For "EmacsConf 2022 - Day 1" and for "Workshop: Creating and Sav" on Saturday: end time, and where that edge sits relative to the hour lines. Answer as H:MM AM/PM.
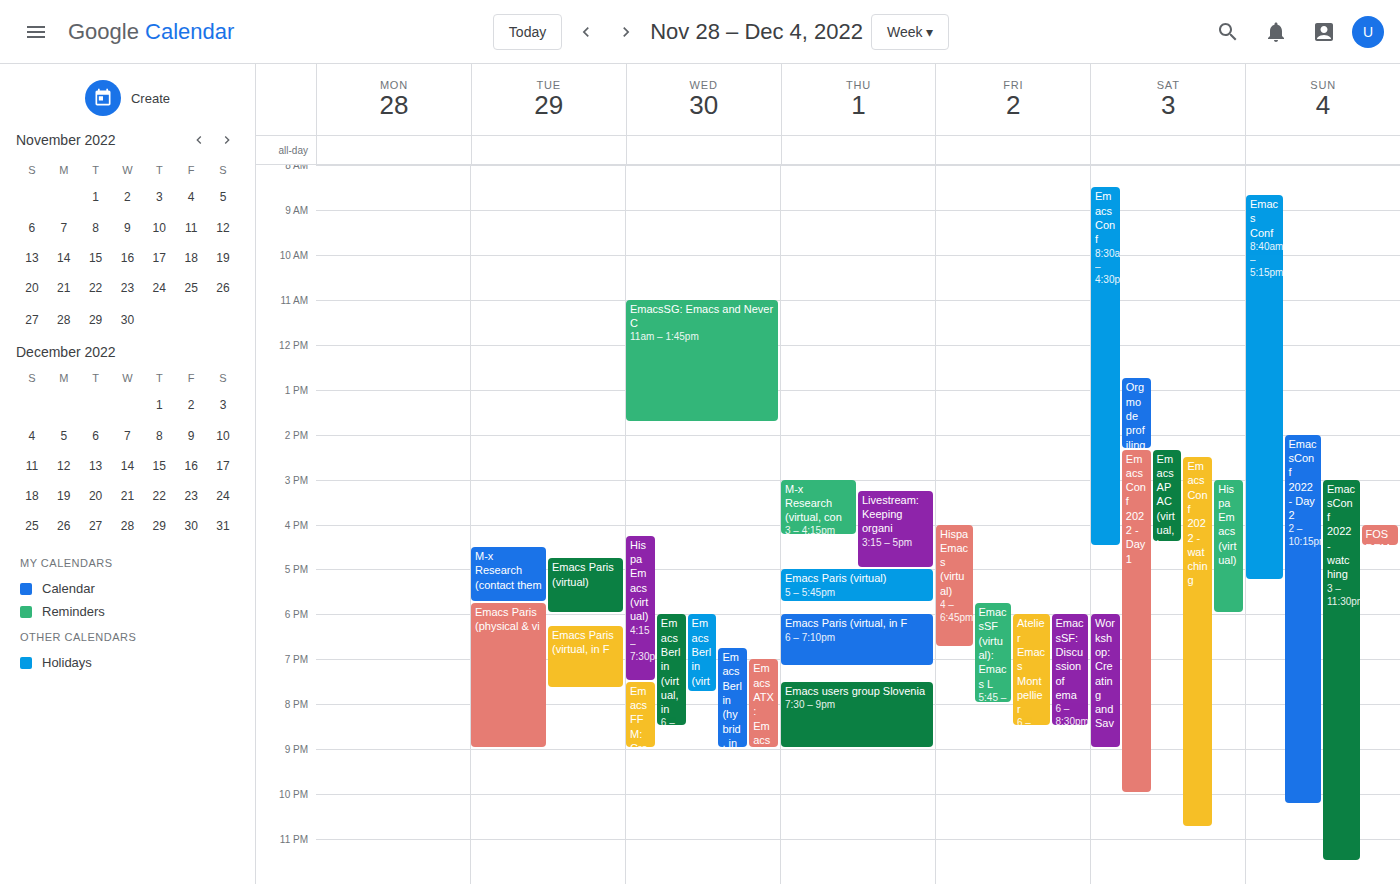
"EmacsConf 2022 - Day 1": 10:00 PM, exactly on the 10 PM line. "Workshop: Creating and Sav": 9:00 PM, exactly on the 9 PM line.